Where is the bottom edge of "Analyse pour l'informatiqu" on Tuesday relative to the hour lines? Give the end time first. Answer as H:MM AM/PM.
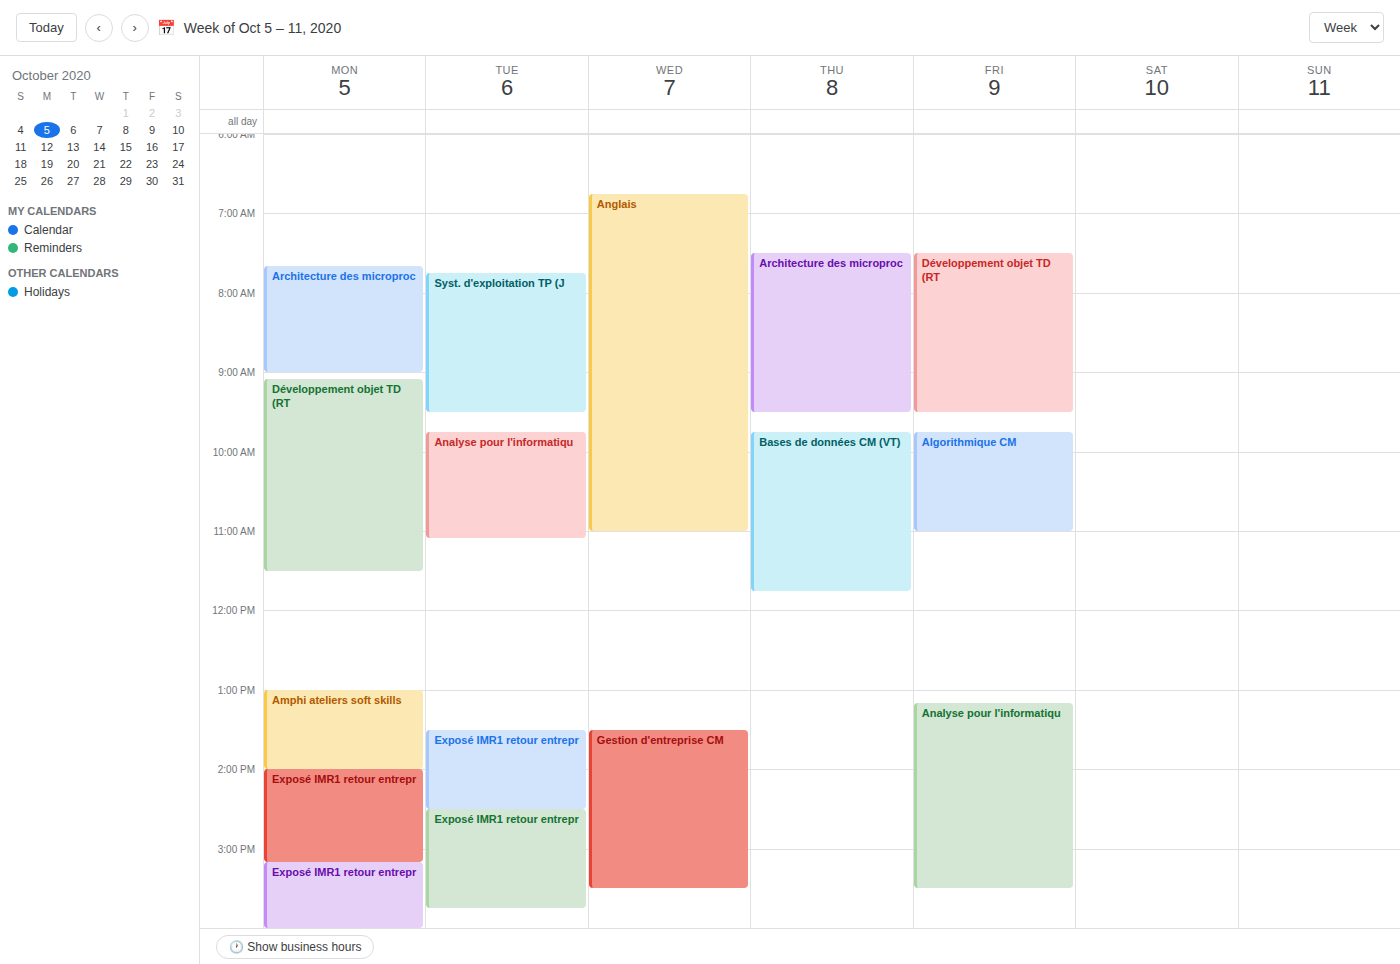
11:05 AM -- neither: 5 minutes below the 11 AM line and 55 minutes above the 12 PM line.